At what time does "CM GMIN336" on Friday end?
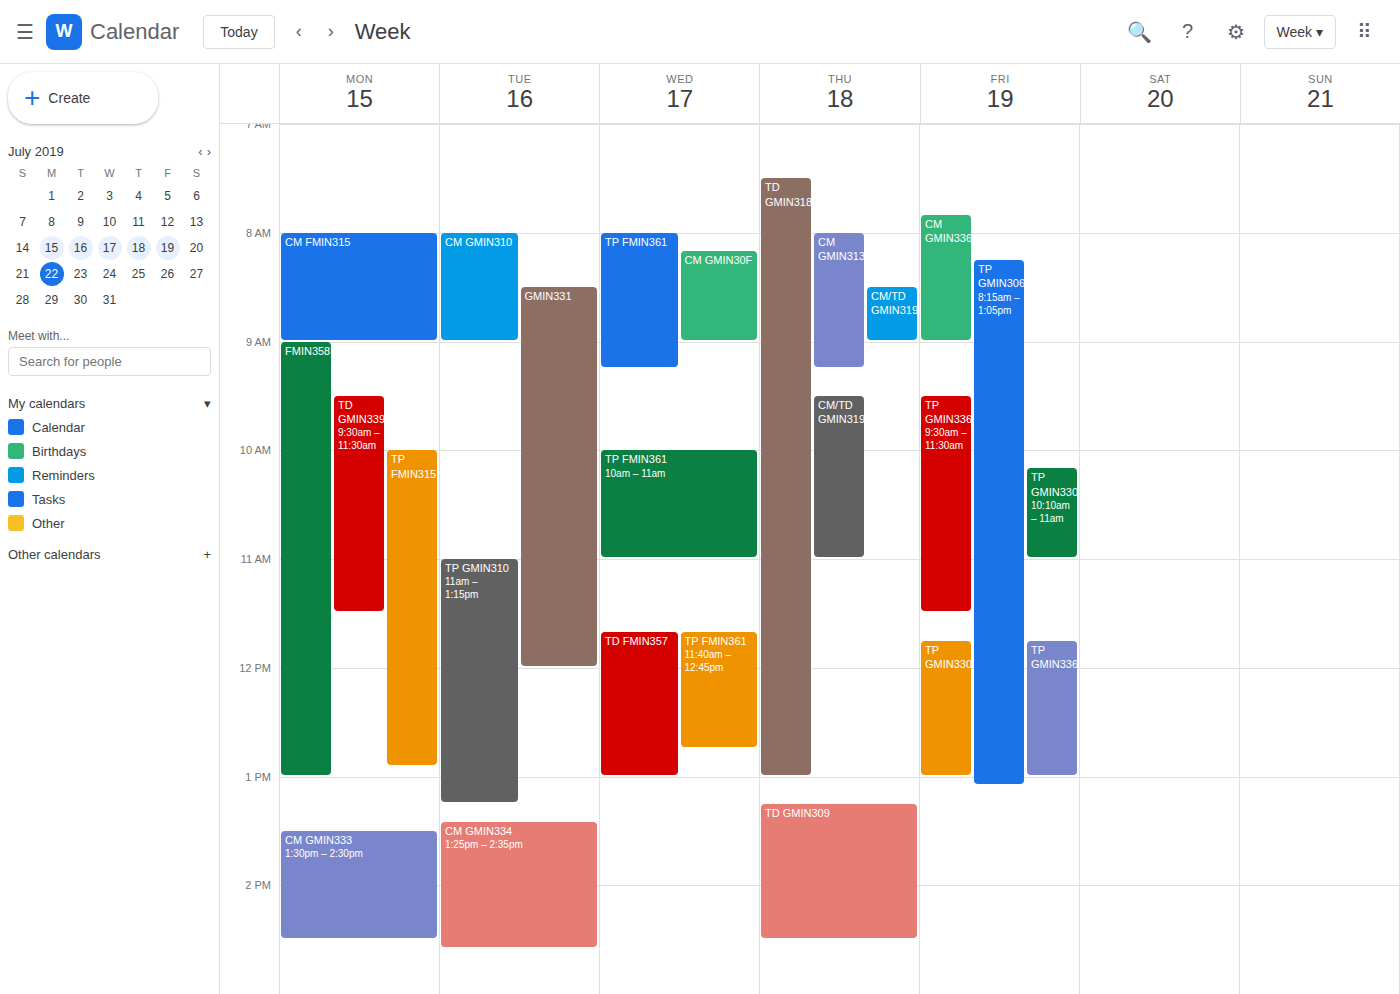
9:00 AM